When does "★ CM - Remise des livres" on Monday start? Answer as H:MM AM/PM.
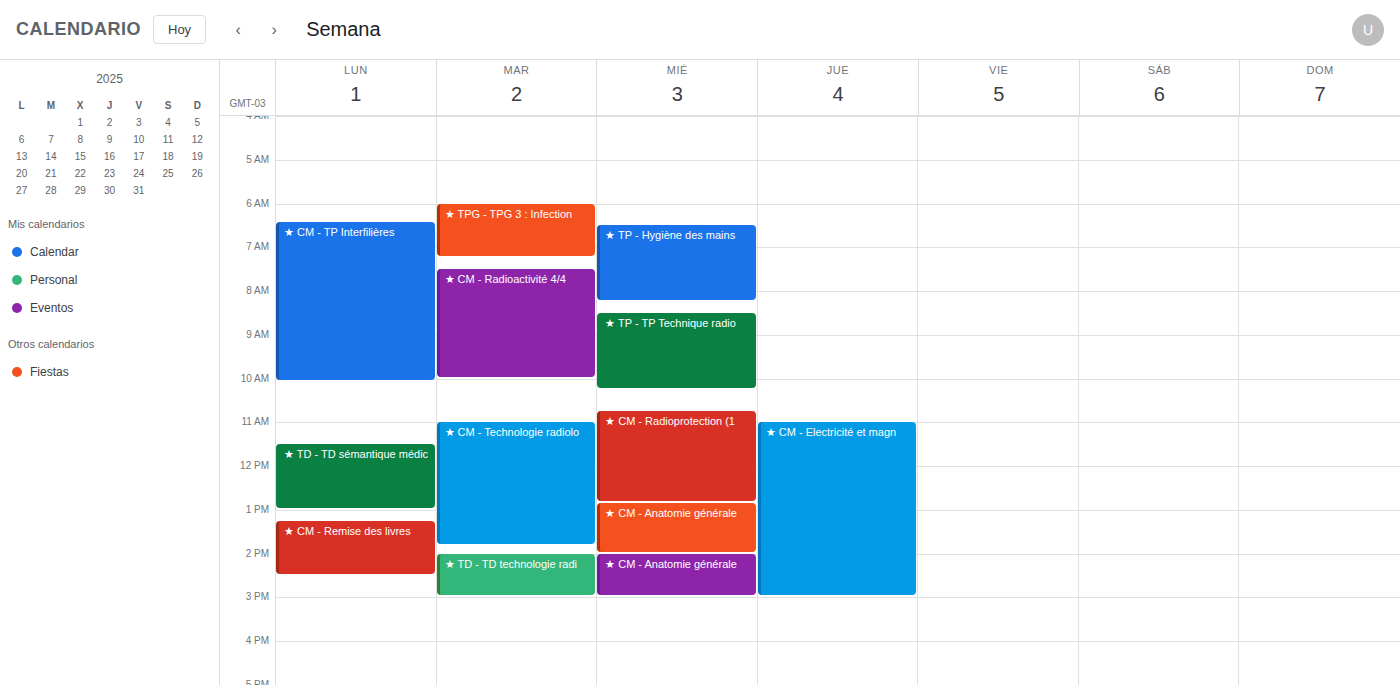
1:15 PM